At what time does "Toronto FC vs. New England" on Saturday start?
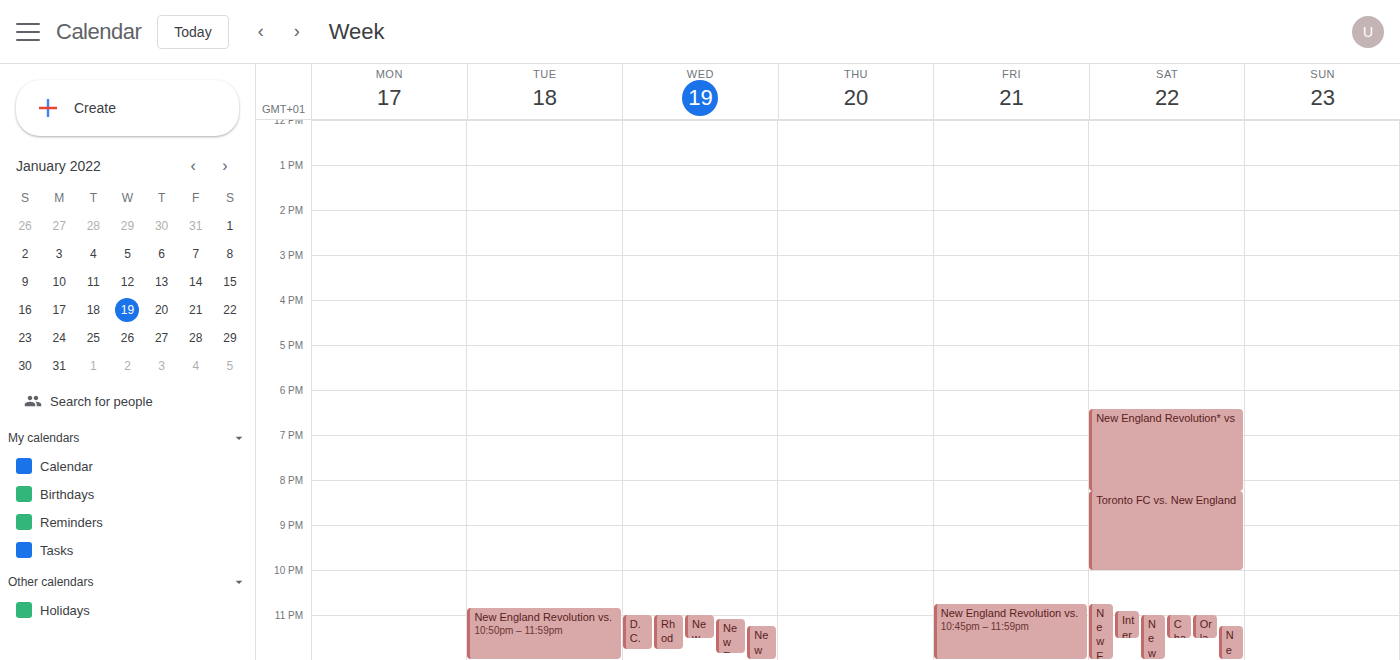
8:15 PM